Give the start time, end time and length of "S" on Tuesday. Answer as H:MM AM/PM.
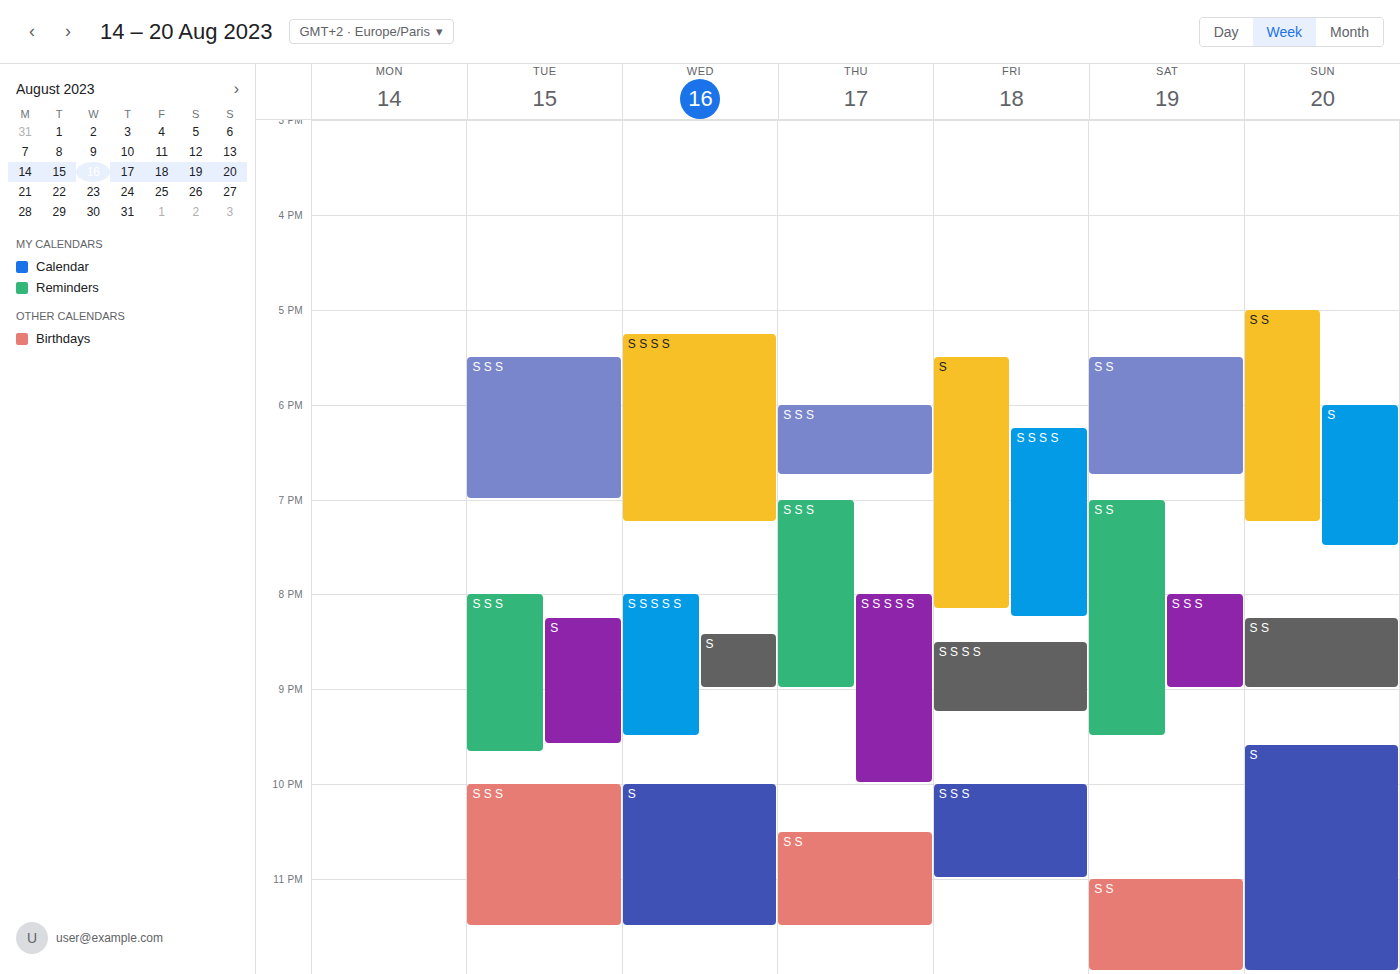
8:15 PM to 9:35 PM, 1 hour 20 minutes